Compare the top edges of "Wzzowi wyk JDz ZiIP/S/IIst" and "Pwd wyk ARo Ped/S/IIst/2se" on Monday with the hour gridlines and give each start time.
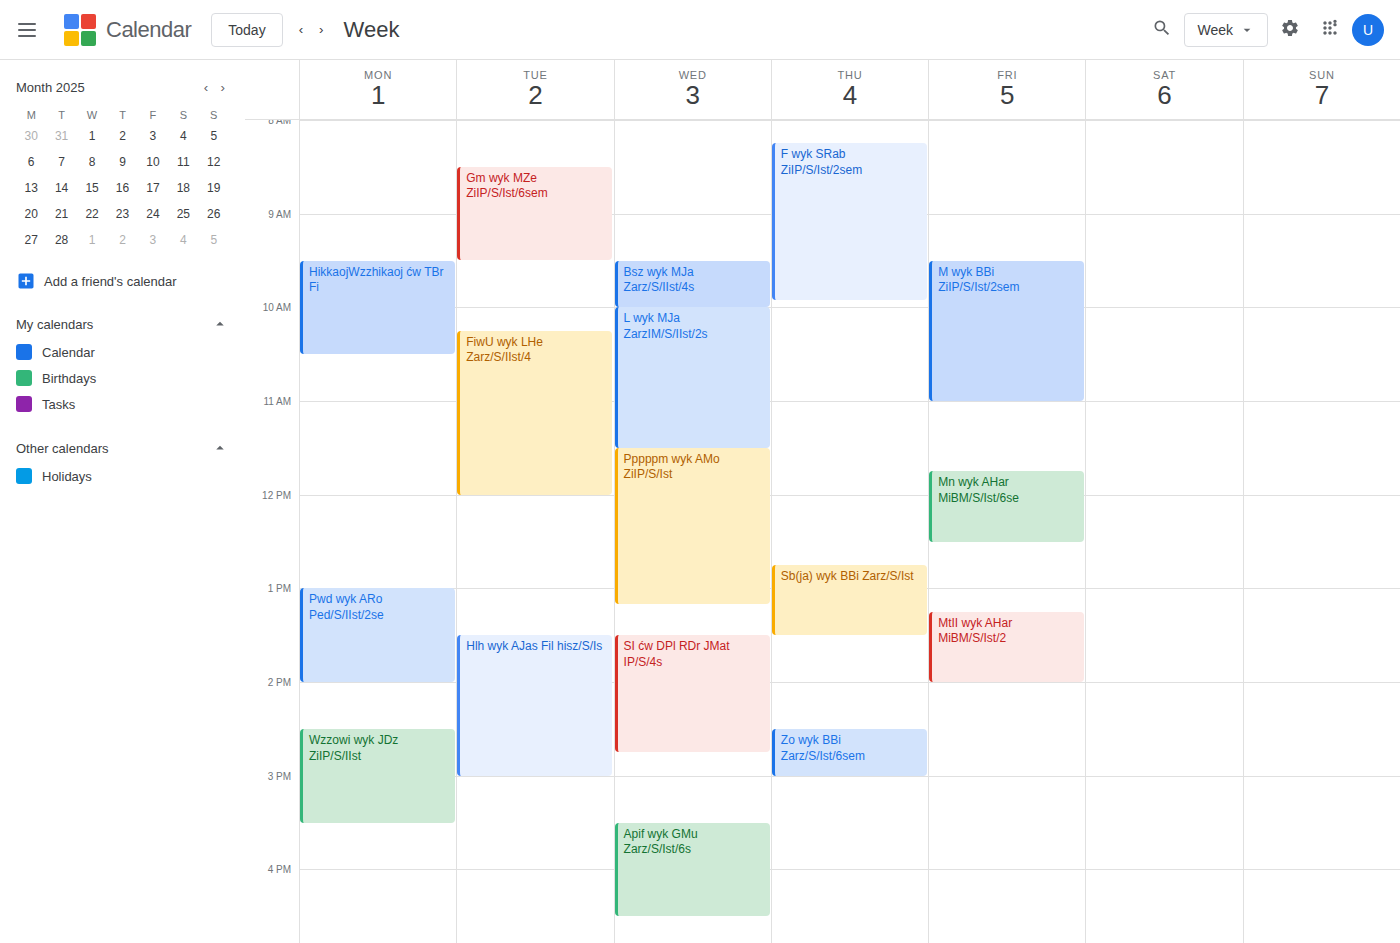
"Wzzowi wyk JDz ZiIP/S/IIst": 2:30 PM, halfway between the 2 PM and 3 PM lines. "Pwd wyk ARo Ped/S/IIst/2se": 1:00 PM, exactly on the 1 PM line.